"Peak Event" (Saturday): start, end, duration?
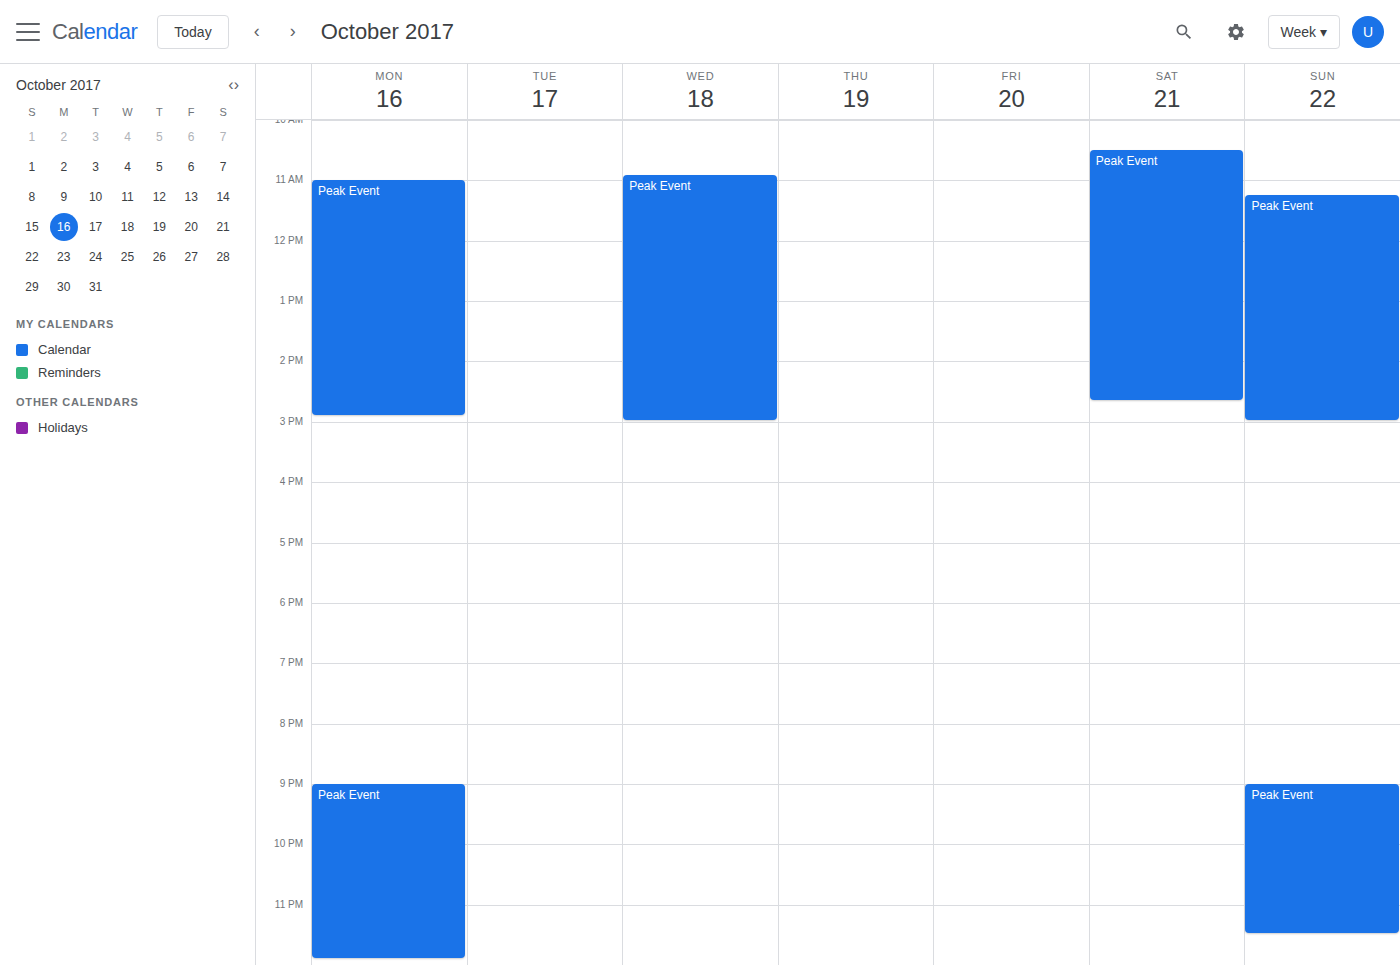
10:30 AM to 2:40 PM, 4 hours 10 minutes